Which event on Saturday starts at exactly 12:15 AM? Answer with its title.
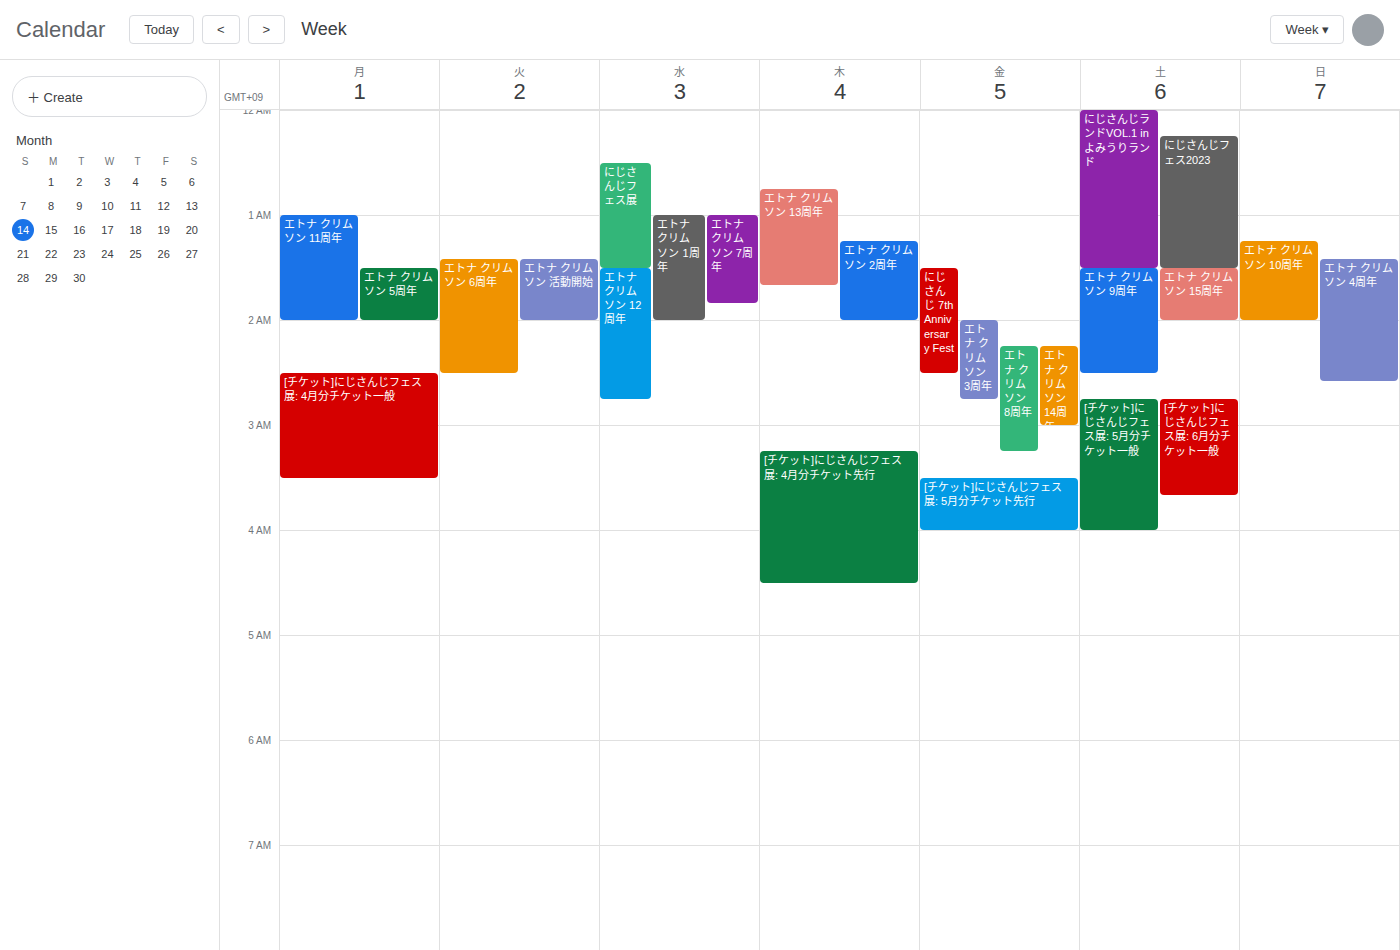
"にじさんじフェス2023"